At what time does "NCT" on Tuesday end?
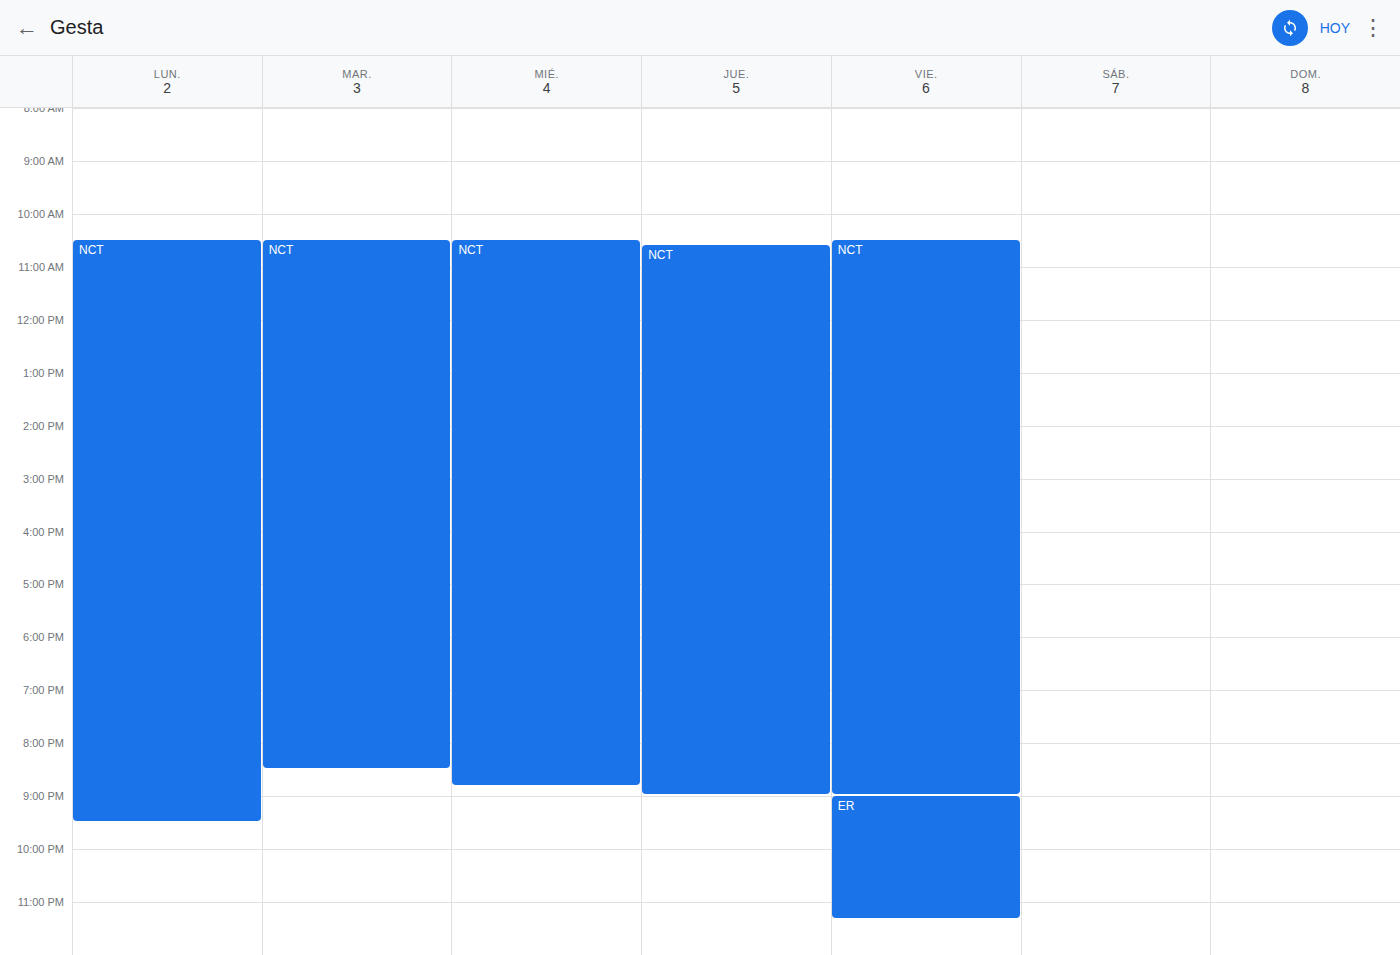
8:30 PM